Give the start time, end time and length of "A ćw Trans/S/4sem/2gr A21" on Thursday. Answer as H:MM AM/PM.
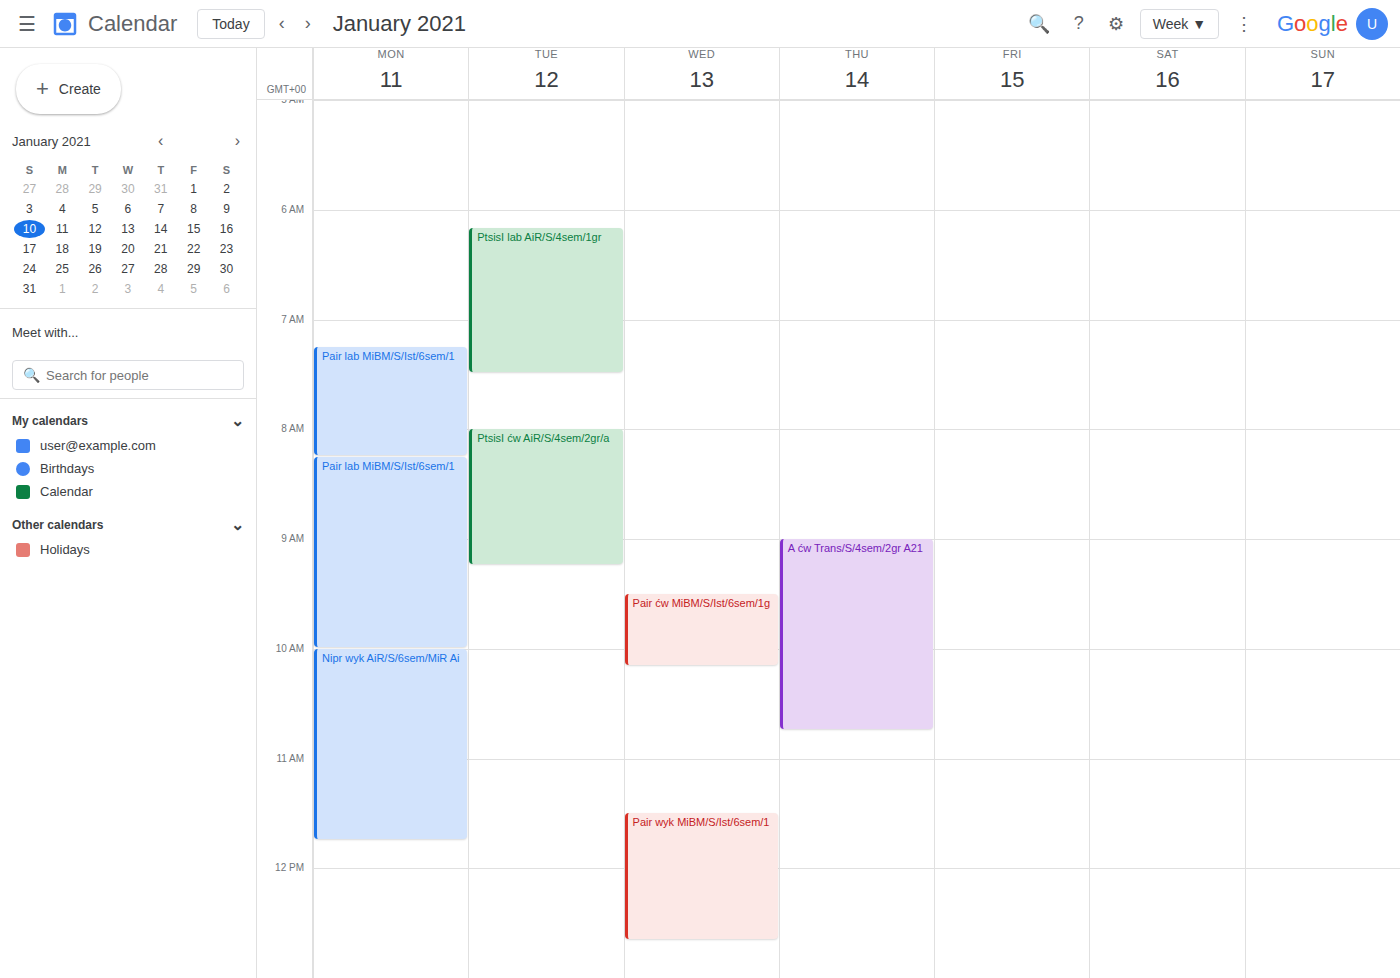
9:00 AM to 10:45 AM, 1 hour 45 minutes